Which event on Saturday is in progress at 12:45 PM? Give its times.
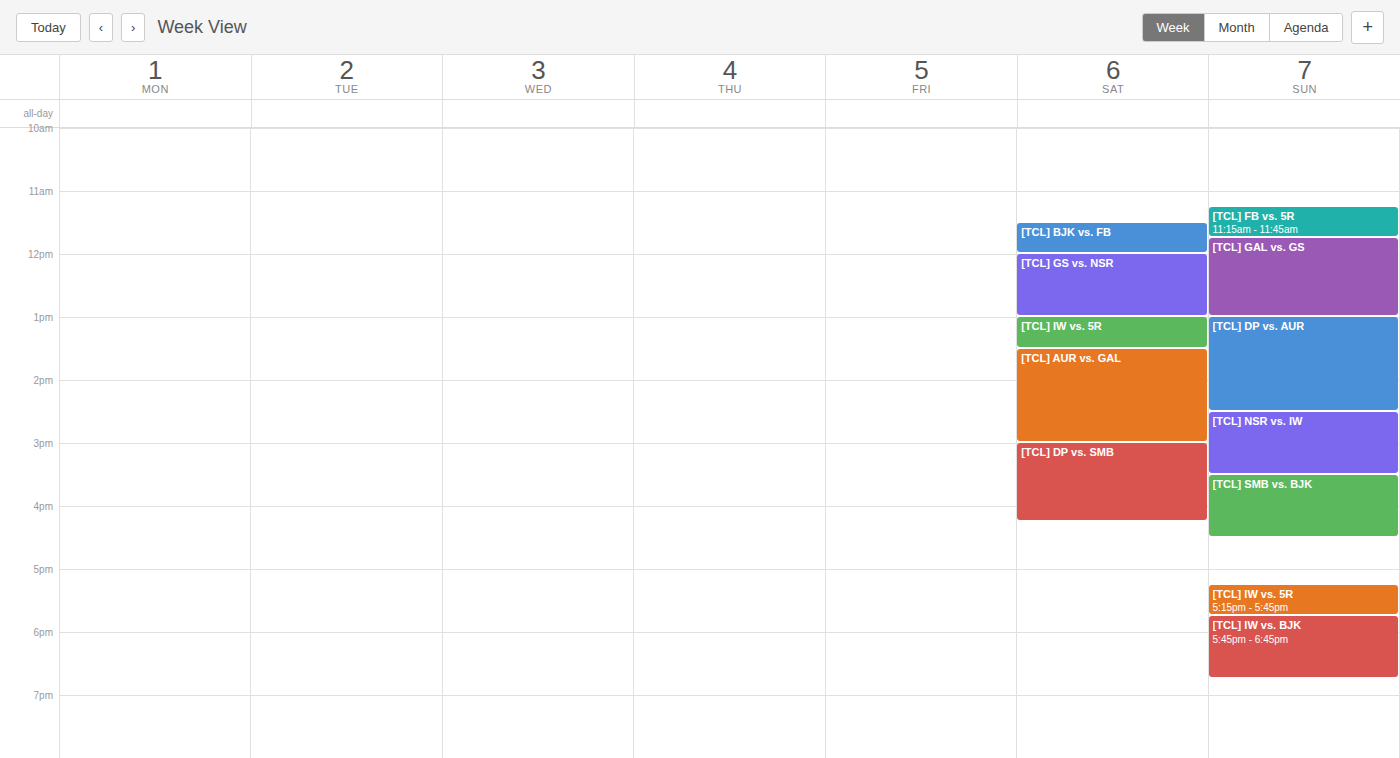
"[TCL] GS vs. NSR", 12:00 PM to 1:00 PM